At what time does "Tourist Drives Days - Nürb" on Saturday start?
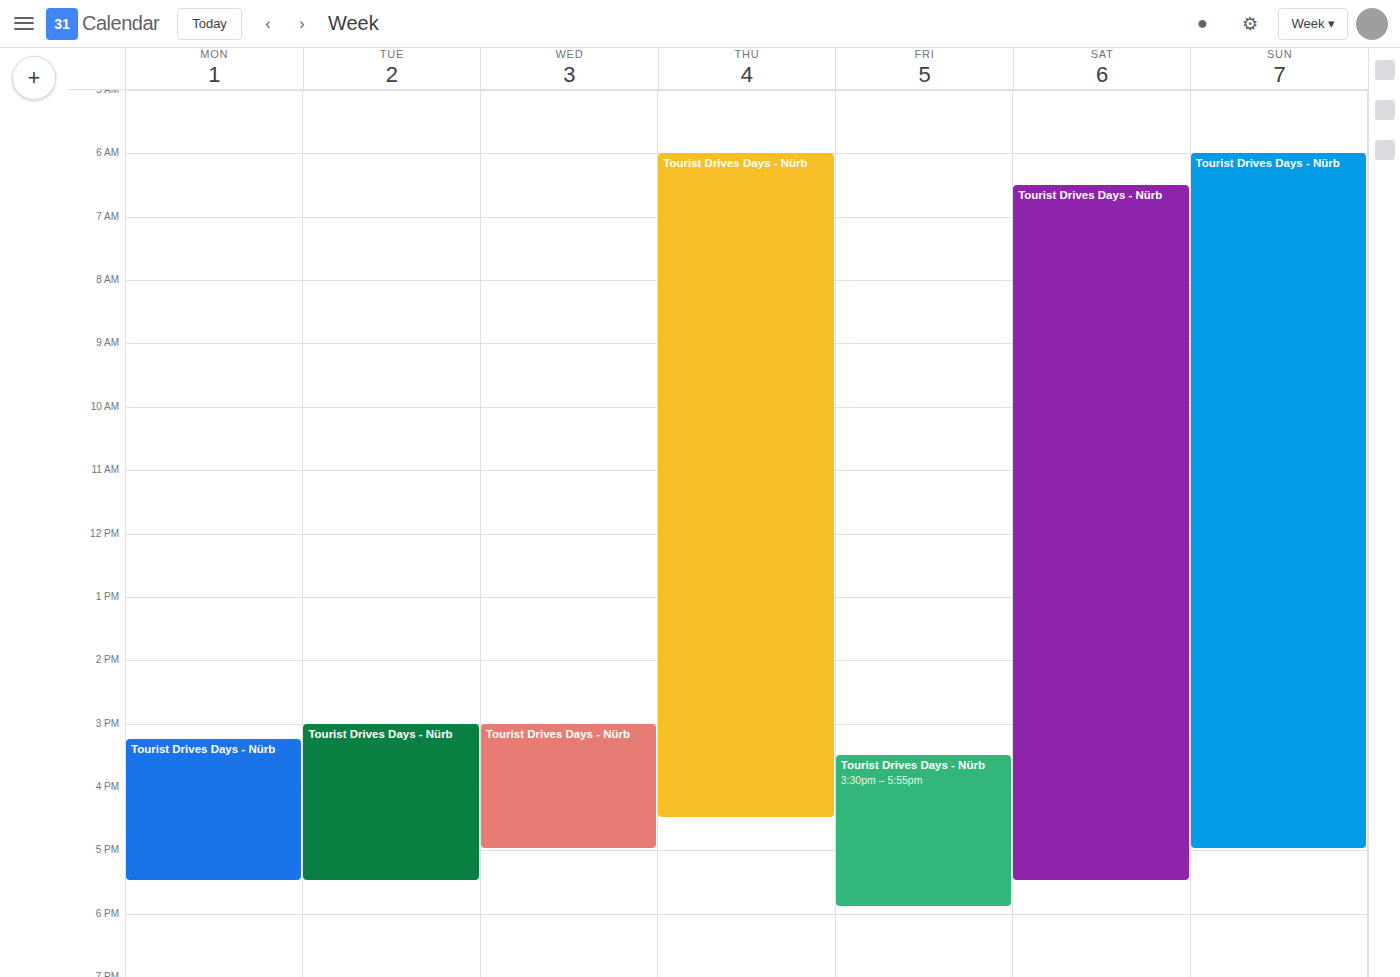
6:30 AM